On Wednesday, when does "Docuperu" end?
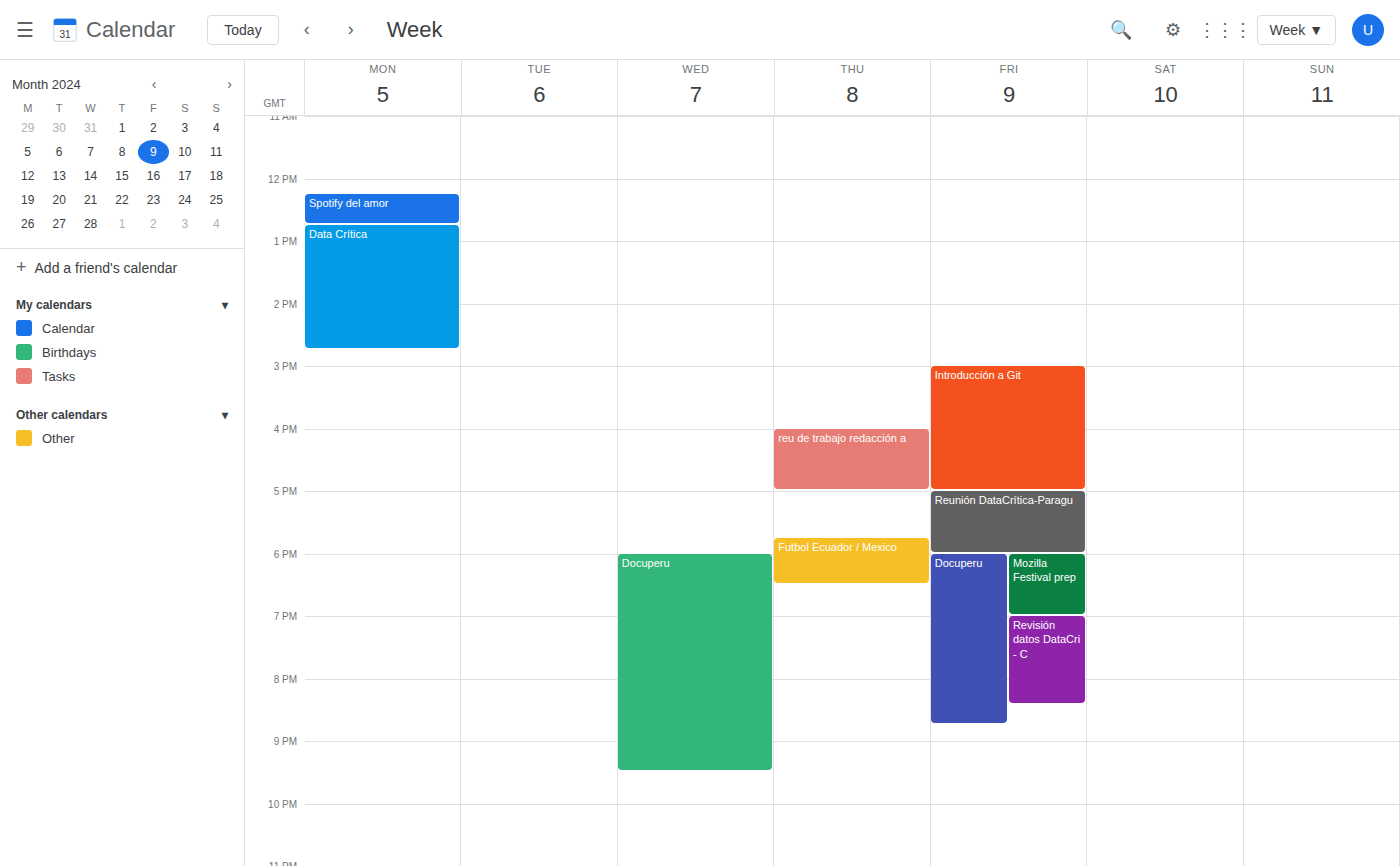
21:30